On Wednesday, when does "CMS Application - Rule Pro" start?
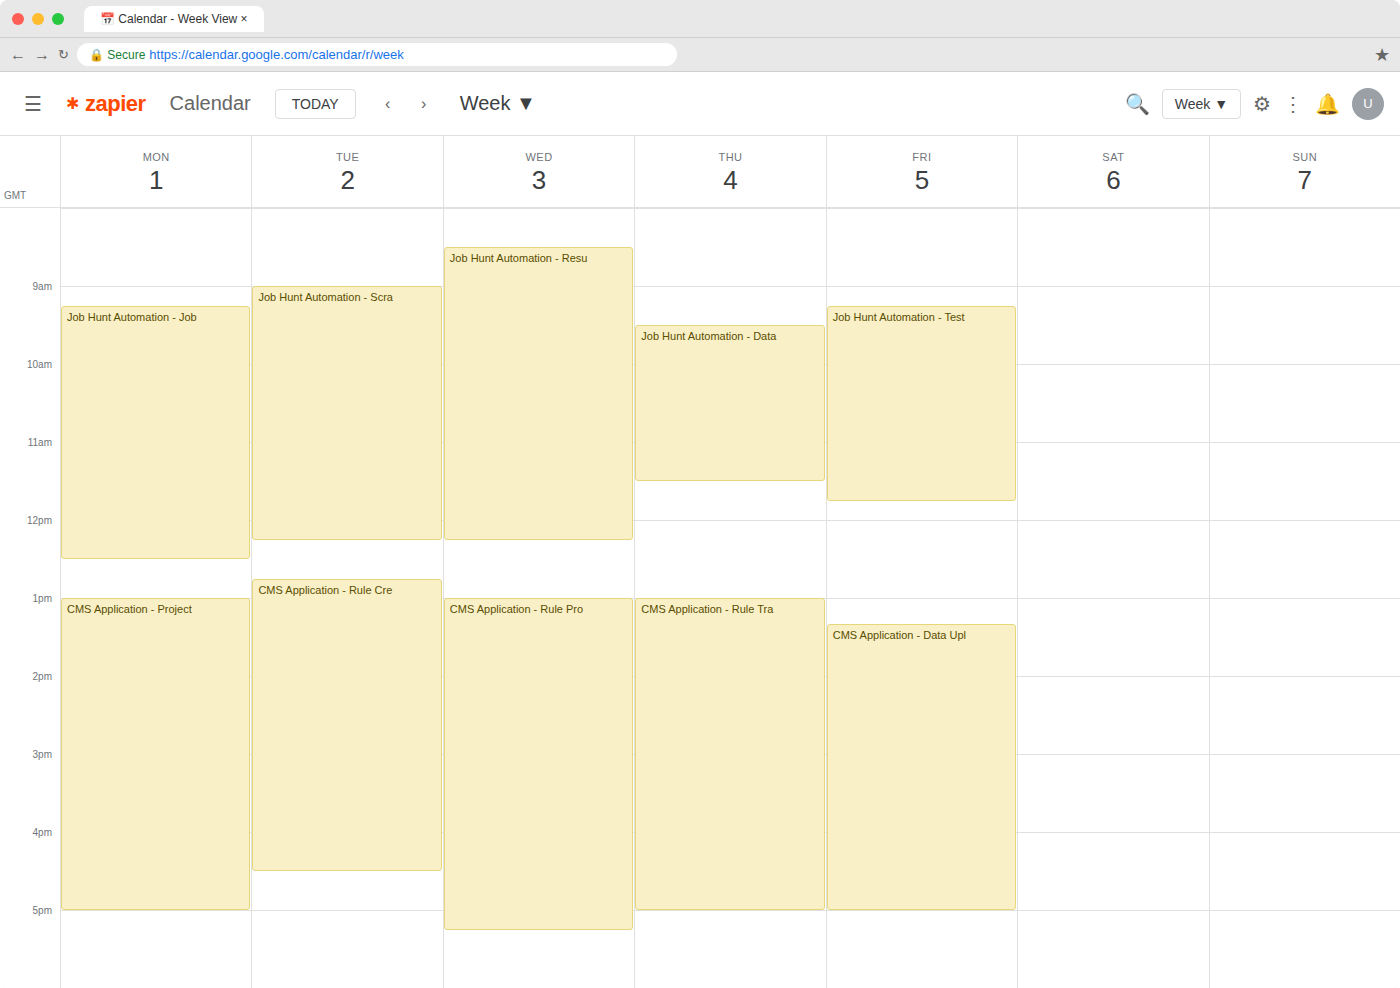
1:00 PM